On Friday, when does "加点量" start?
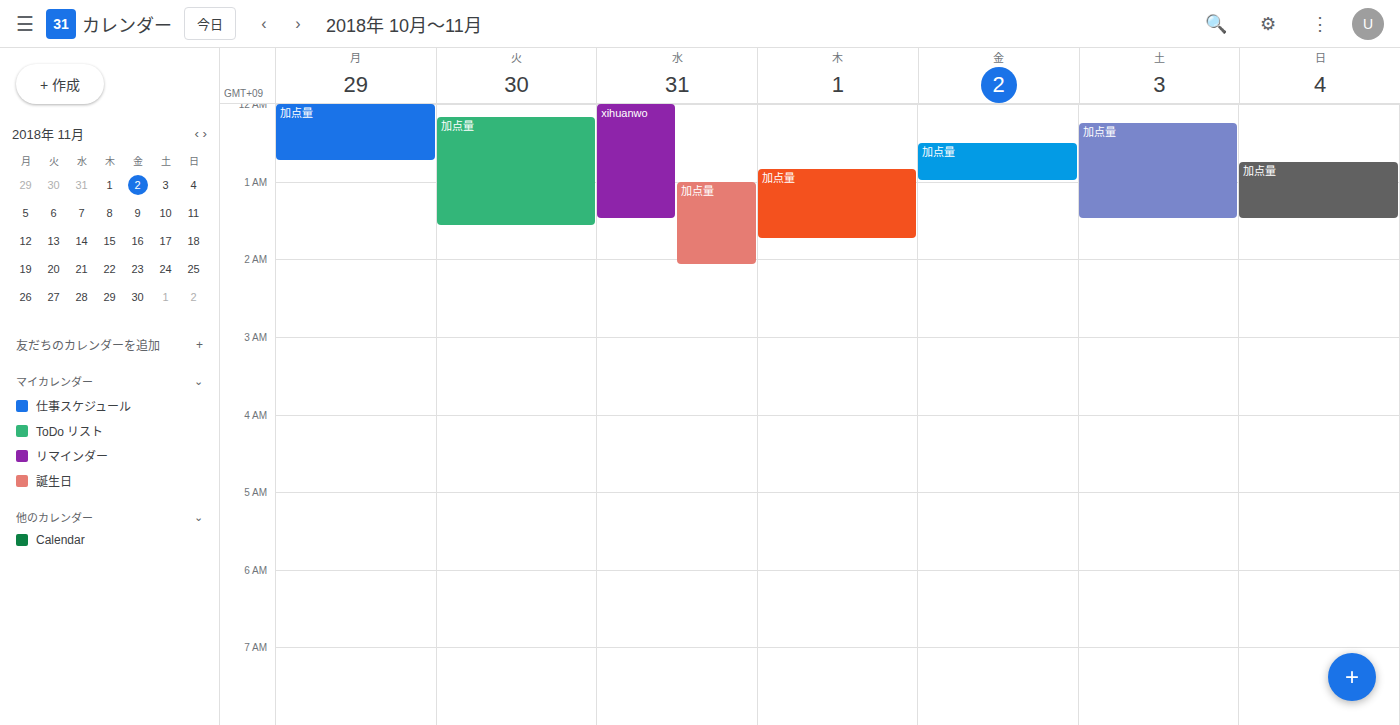
12:30 AM